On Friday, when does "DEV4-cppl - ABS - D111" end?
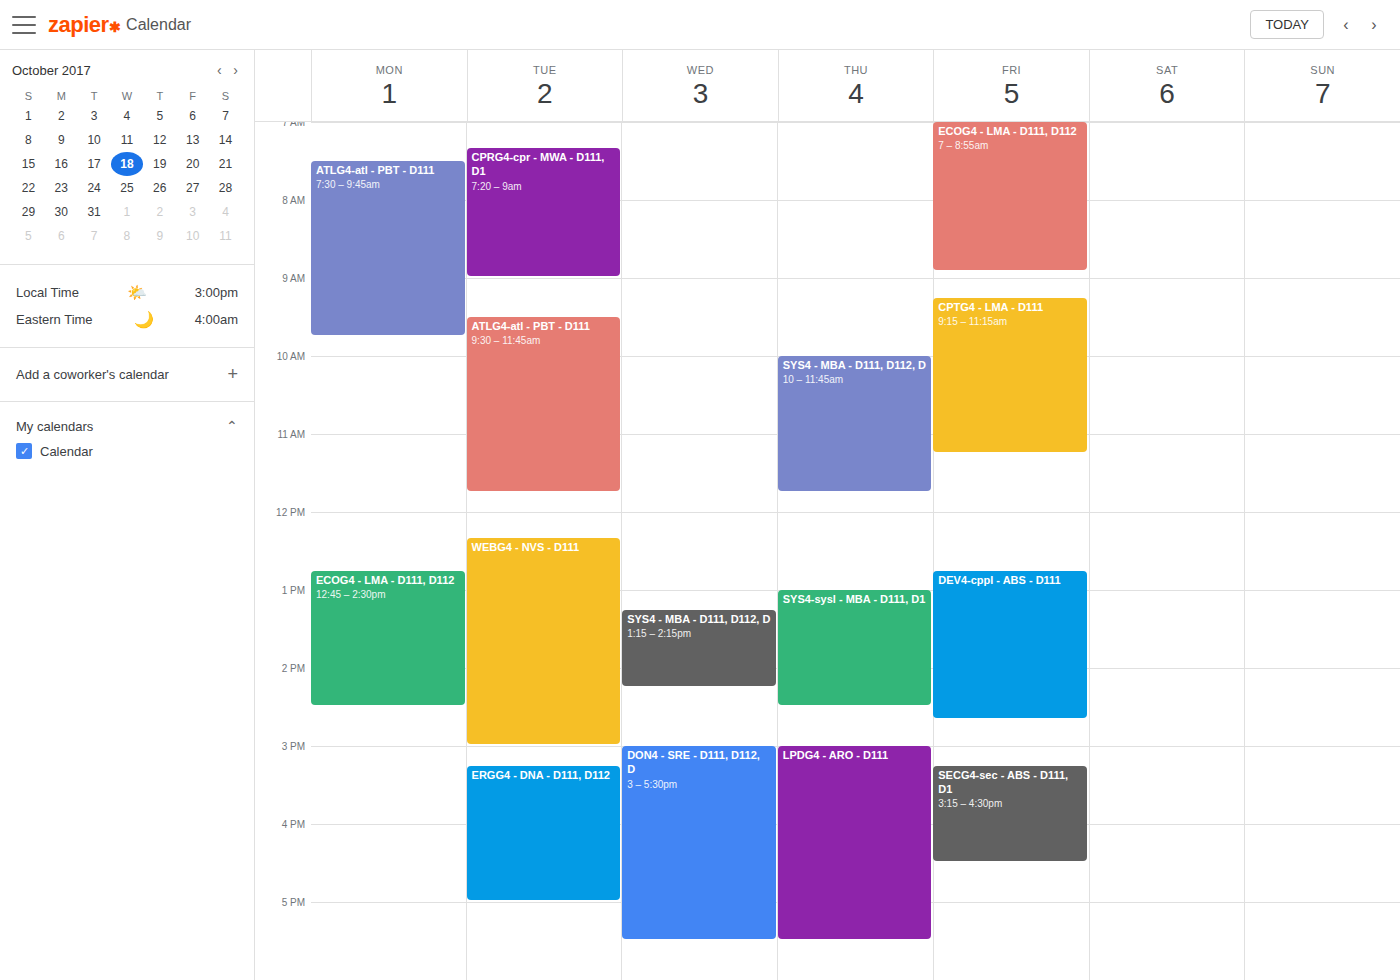
2:40 PM